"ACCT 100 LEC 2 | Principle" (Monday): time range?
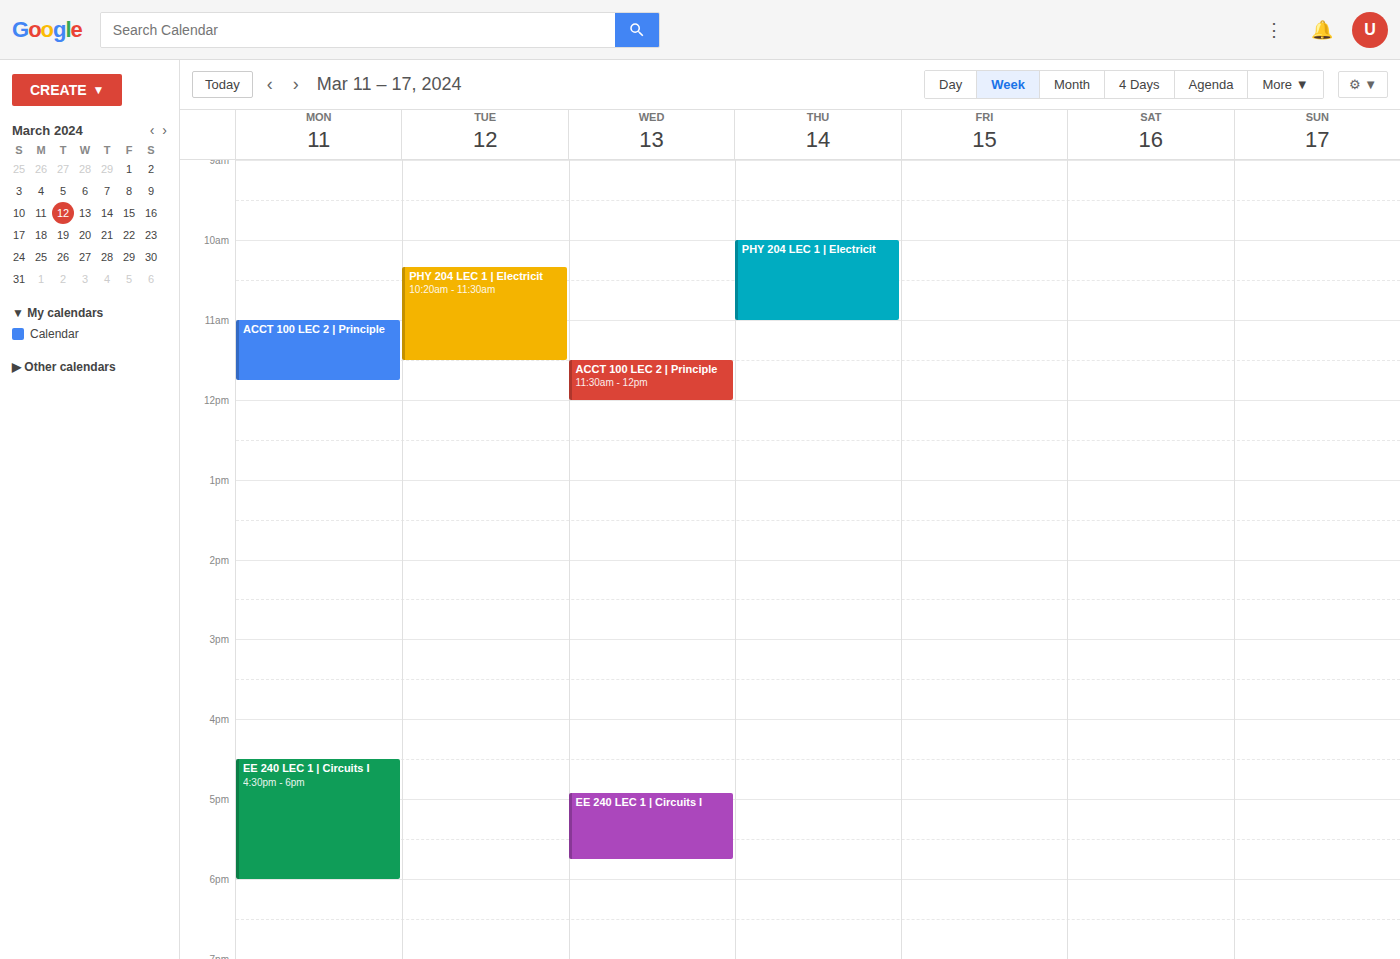
11:00 AM to 11:45 AM